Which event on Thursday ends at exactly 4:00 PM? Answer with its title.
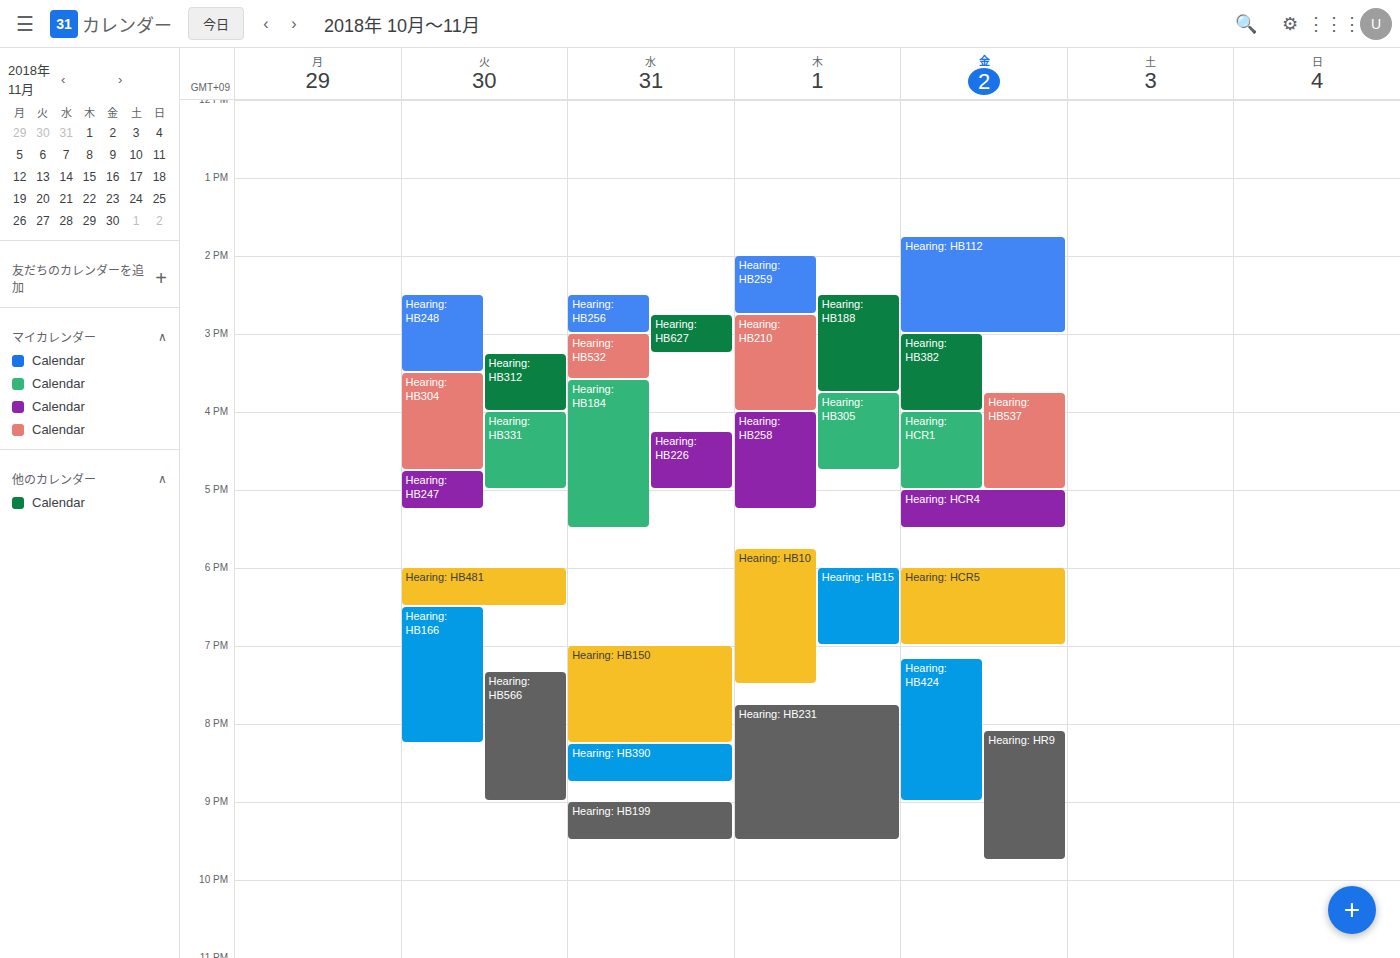
"Hearing: HB210"